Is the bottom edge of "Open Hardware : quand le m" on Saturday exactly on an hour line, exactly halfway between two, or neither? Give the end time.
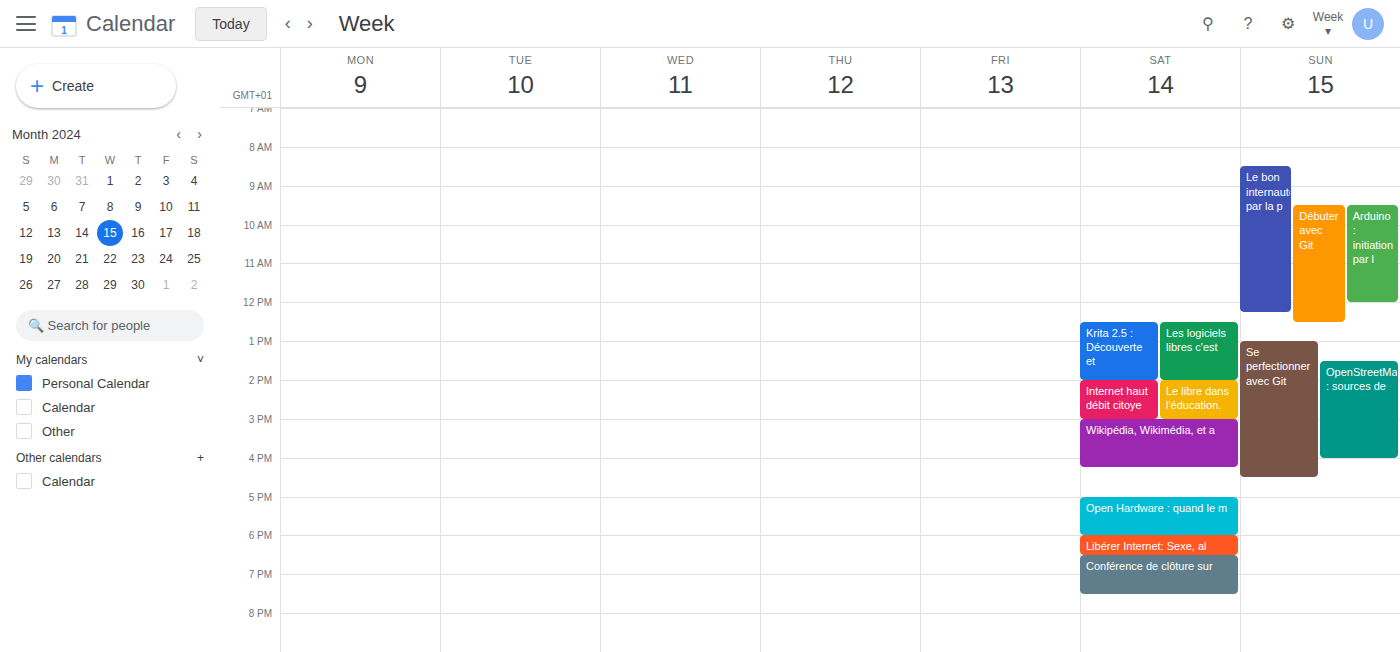
6:00 PM -- exactly on the 6 PM line.